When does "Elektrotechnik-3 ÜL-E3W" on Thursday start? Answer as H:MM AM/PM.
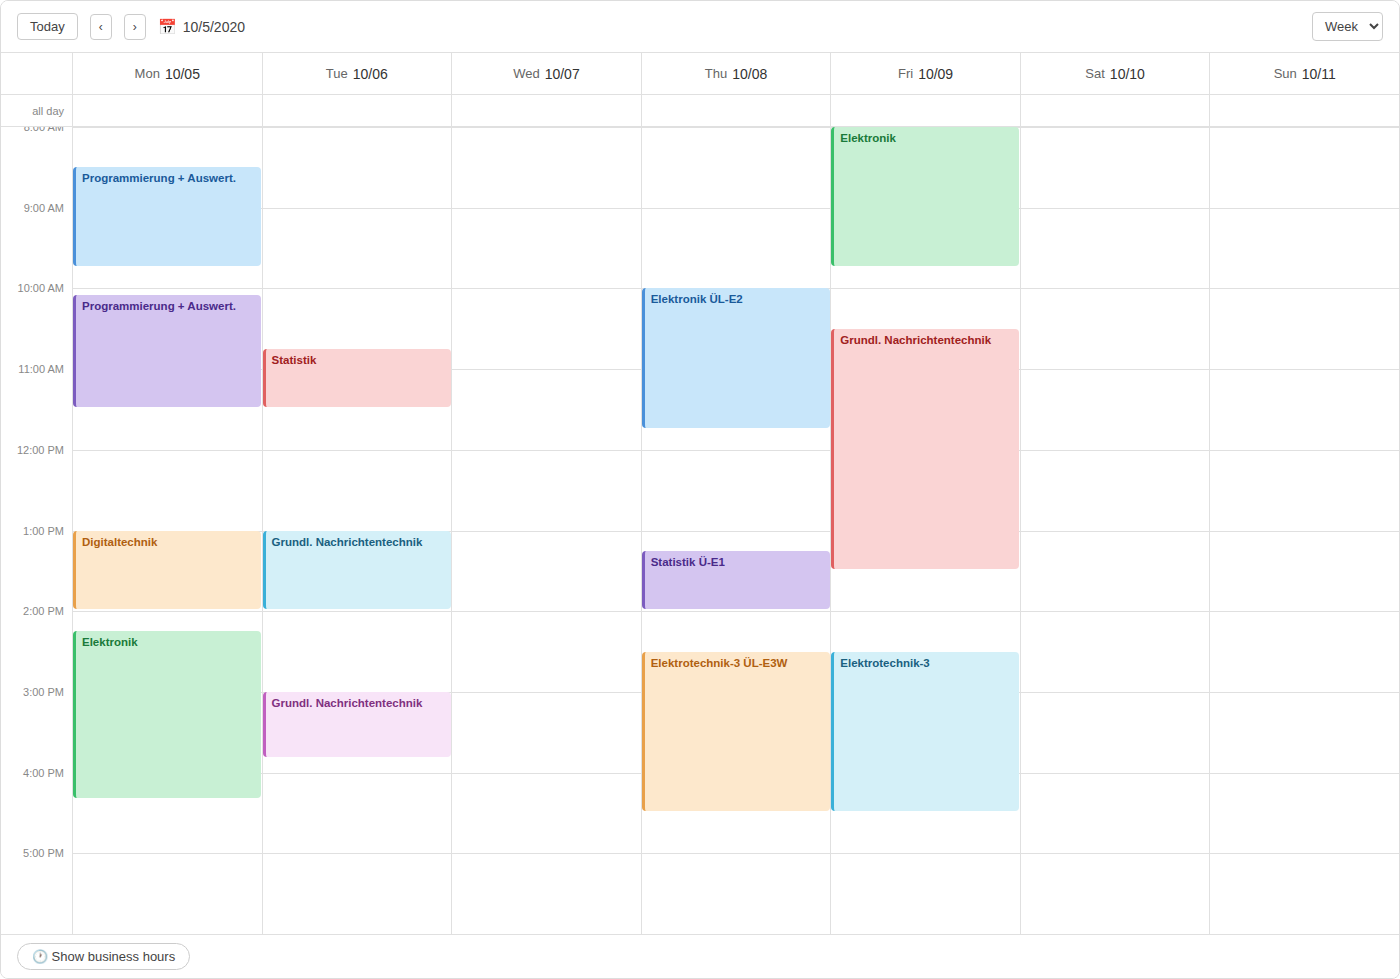
2:30 PM